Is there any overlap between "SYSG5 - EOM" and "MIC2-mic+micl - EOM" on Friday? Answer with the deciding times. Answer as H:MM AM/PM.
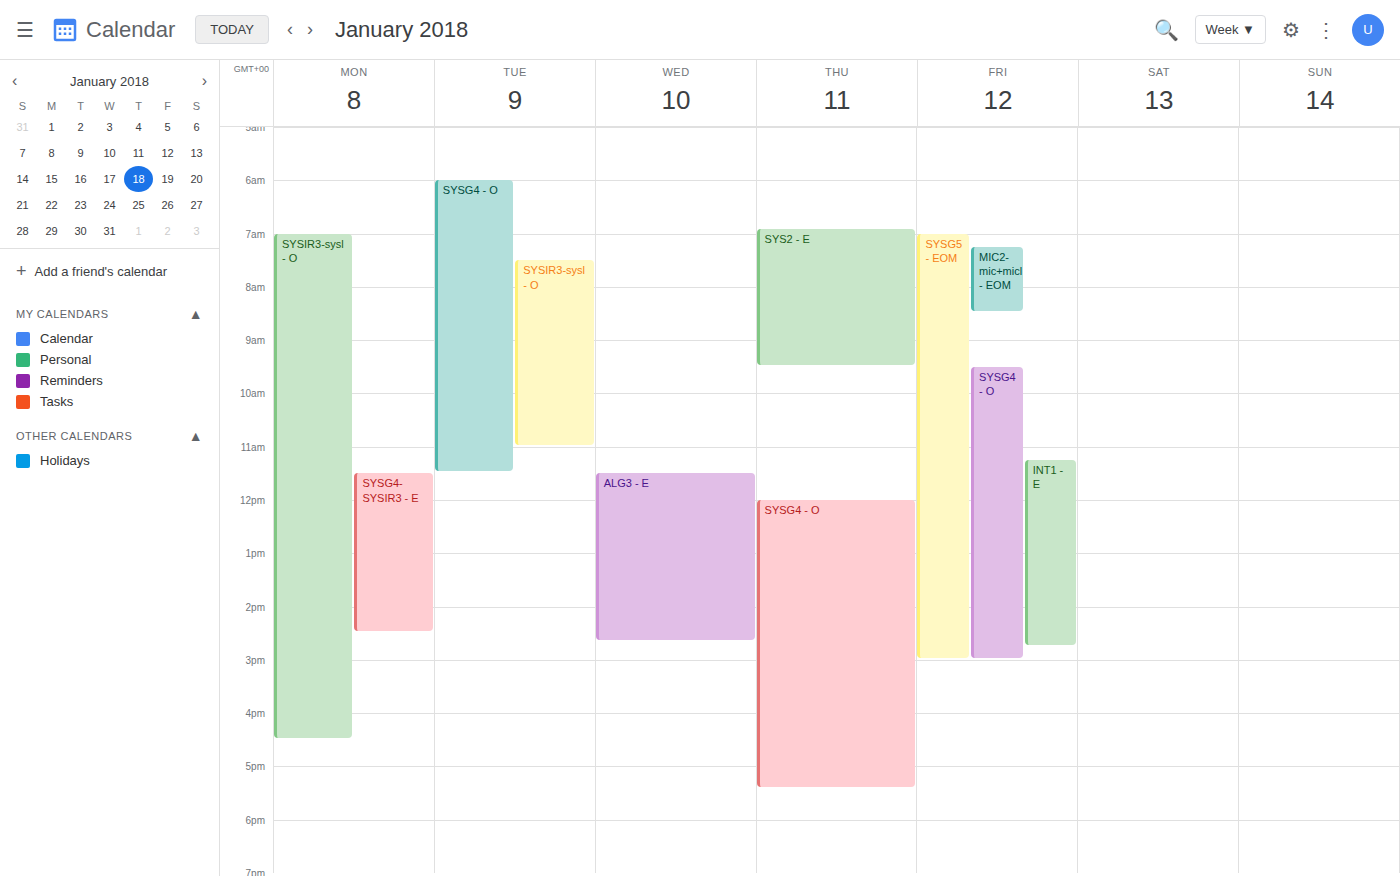
"MIC2-mic+micl - EOM" runs 7:15 AM to 8:30 AM, inside "SYSG5 - EOM" -- they overlap.